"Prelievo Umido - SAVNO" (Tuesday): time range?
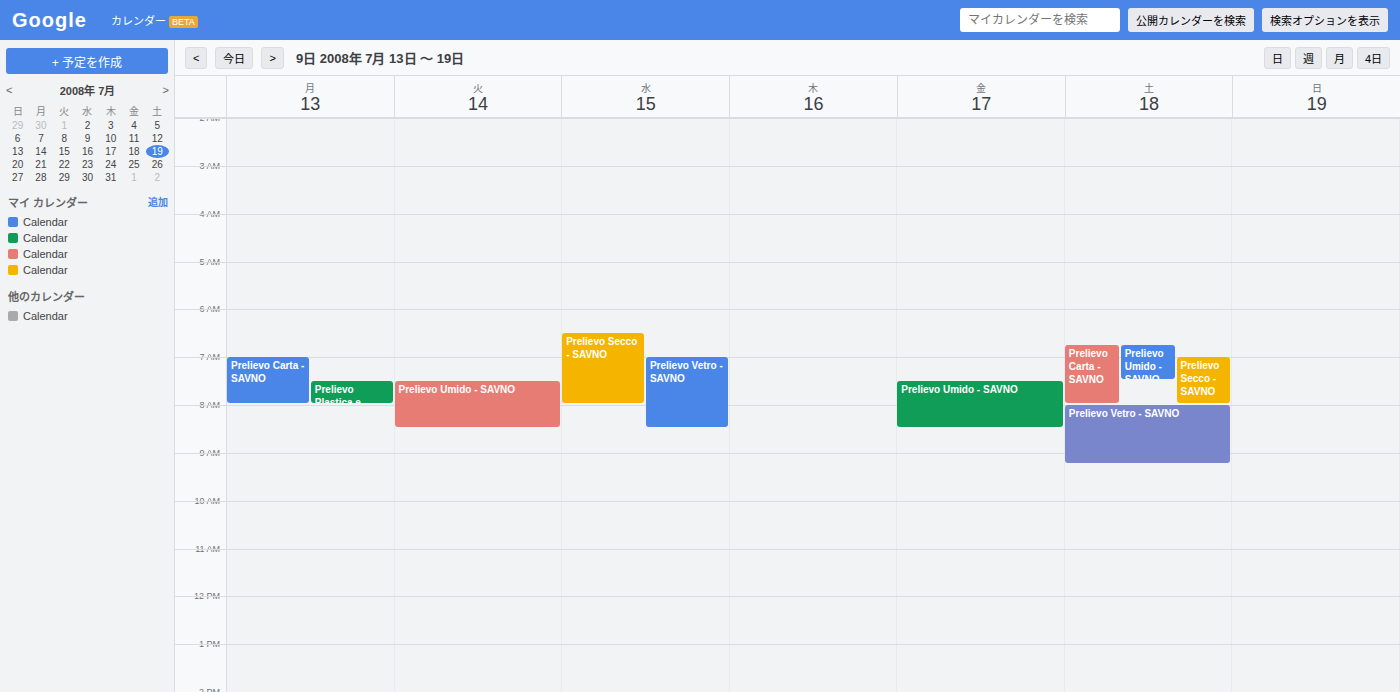
7:30 AM to 8:30 AM